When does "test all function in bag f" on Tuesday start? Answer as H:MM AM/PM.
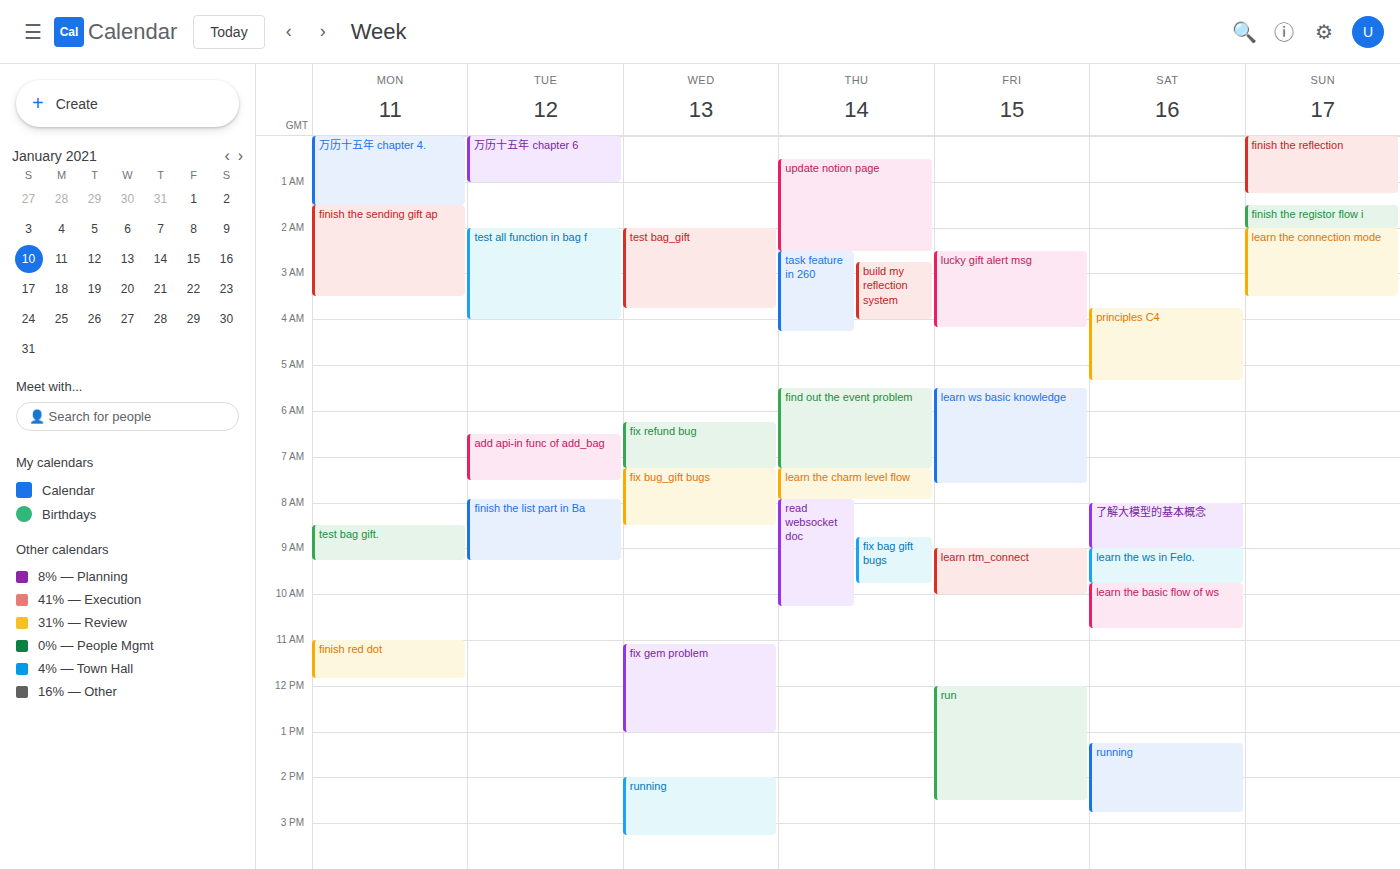
2:00 AM